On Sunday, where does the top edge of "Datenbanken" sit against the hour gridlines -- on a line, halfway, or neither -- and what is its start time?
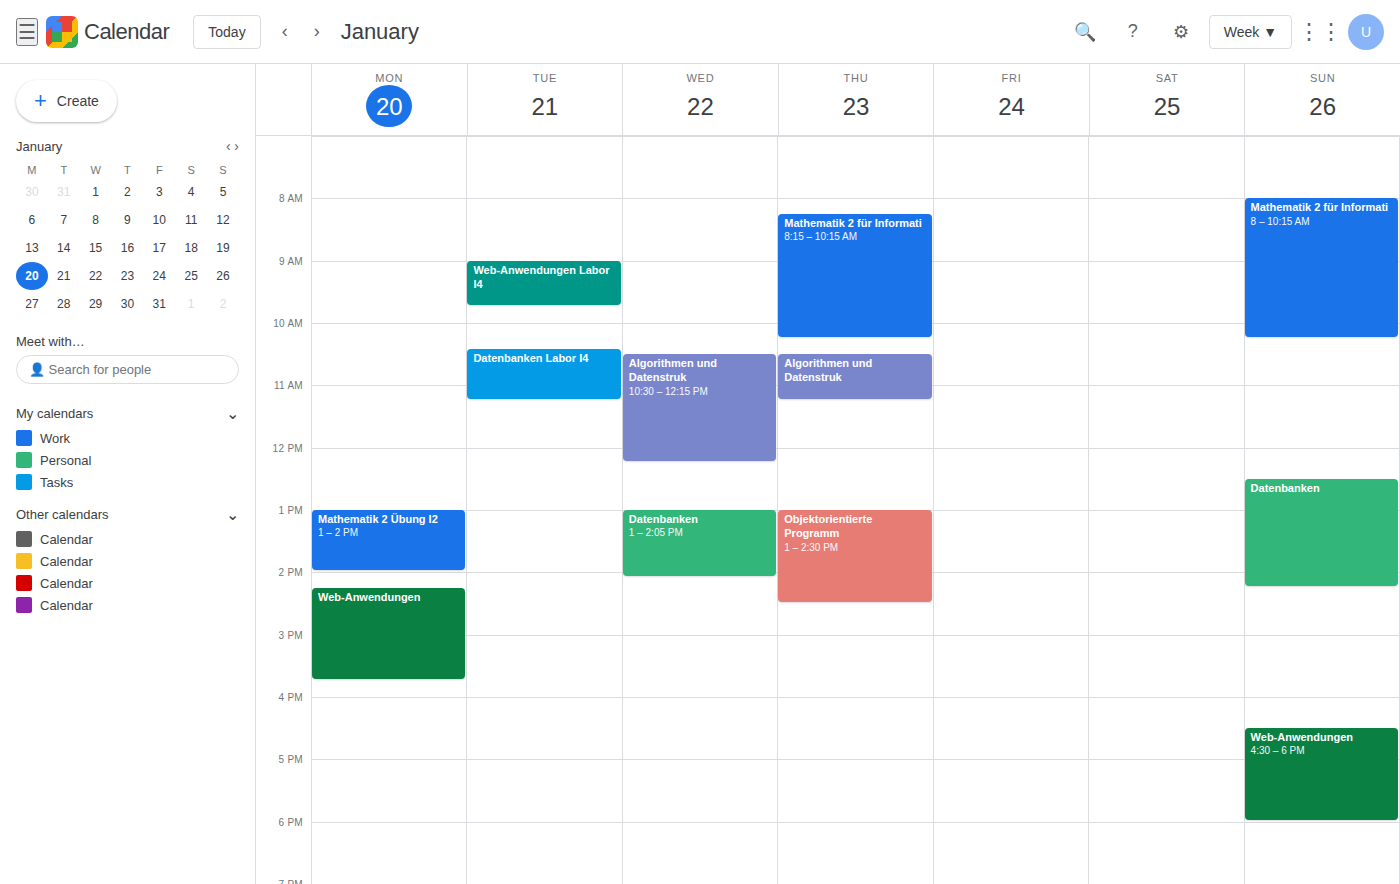
12:30 PM -- halfway between the 12 PM and 1 PM lines.